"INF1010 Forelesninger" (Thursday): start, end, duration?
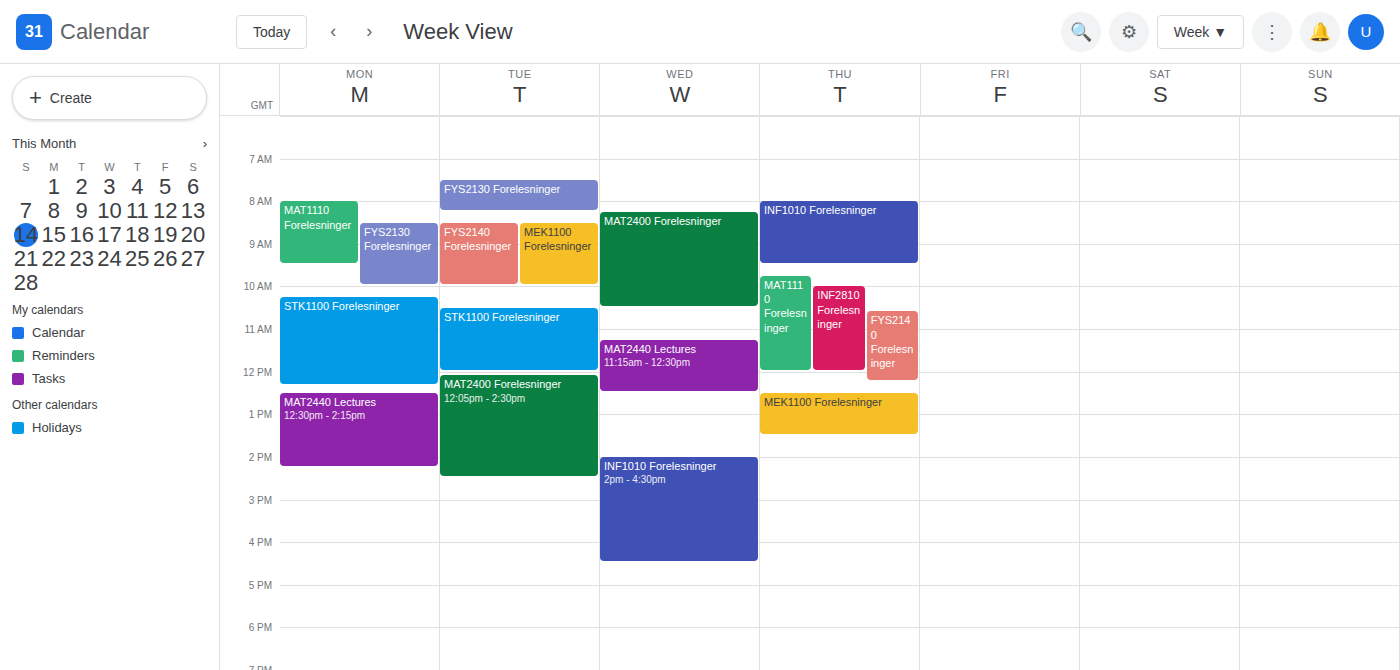
08:00 to 09:30, 1 hour 30 minutes